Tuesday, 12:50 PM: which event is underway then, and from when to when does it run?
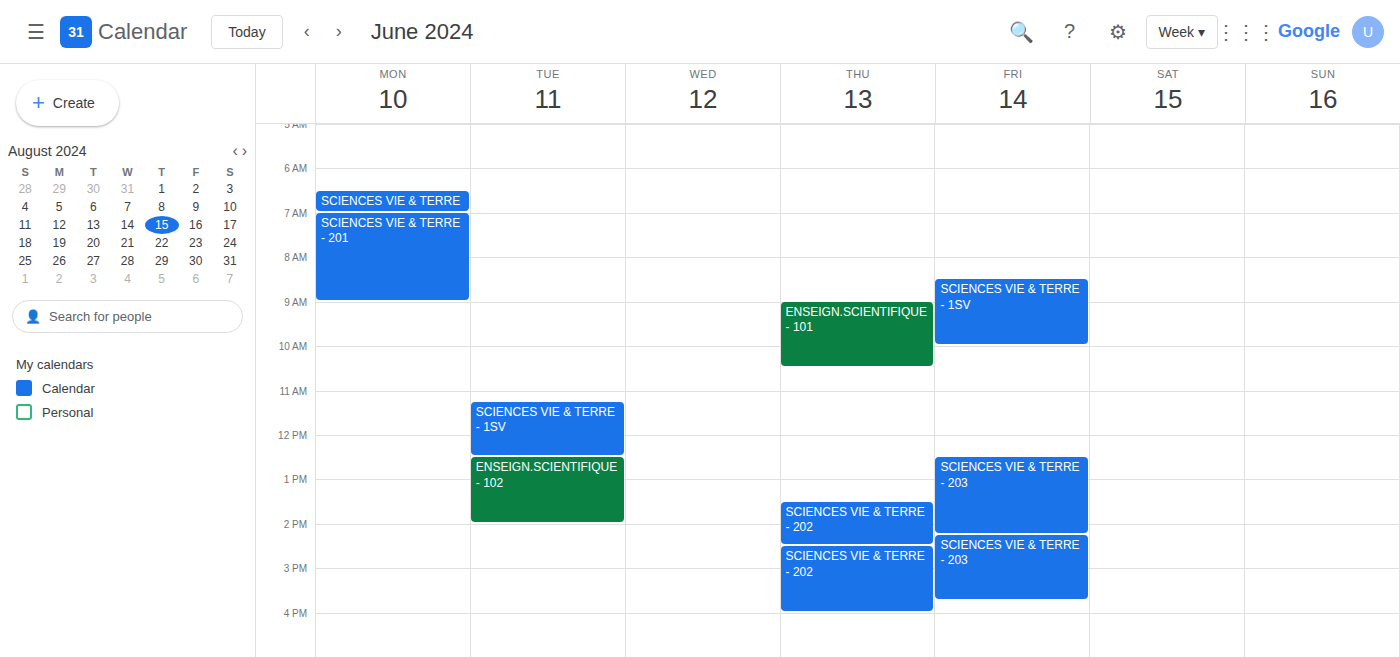
"ENSEIGN.SCIENTIFIQUE - 102", 12:30 PM to 2:00 PM